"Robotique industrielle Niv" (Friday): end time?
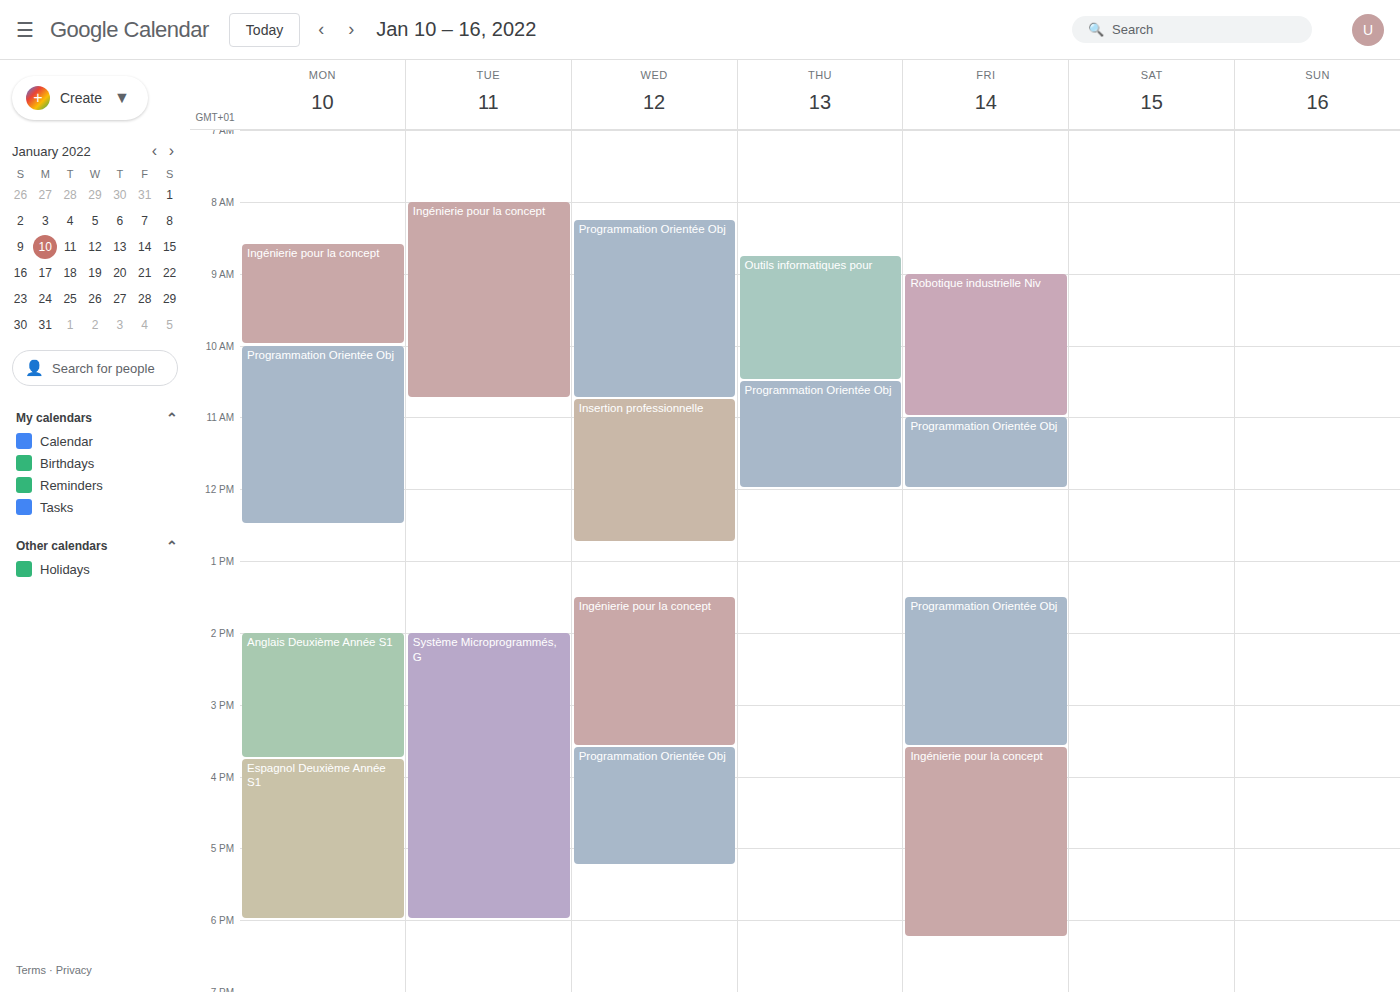
11:00 AM